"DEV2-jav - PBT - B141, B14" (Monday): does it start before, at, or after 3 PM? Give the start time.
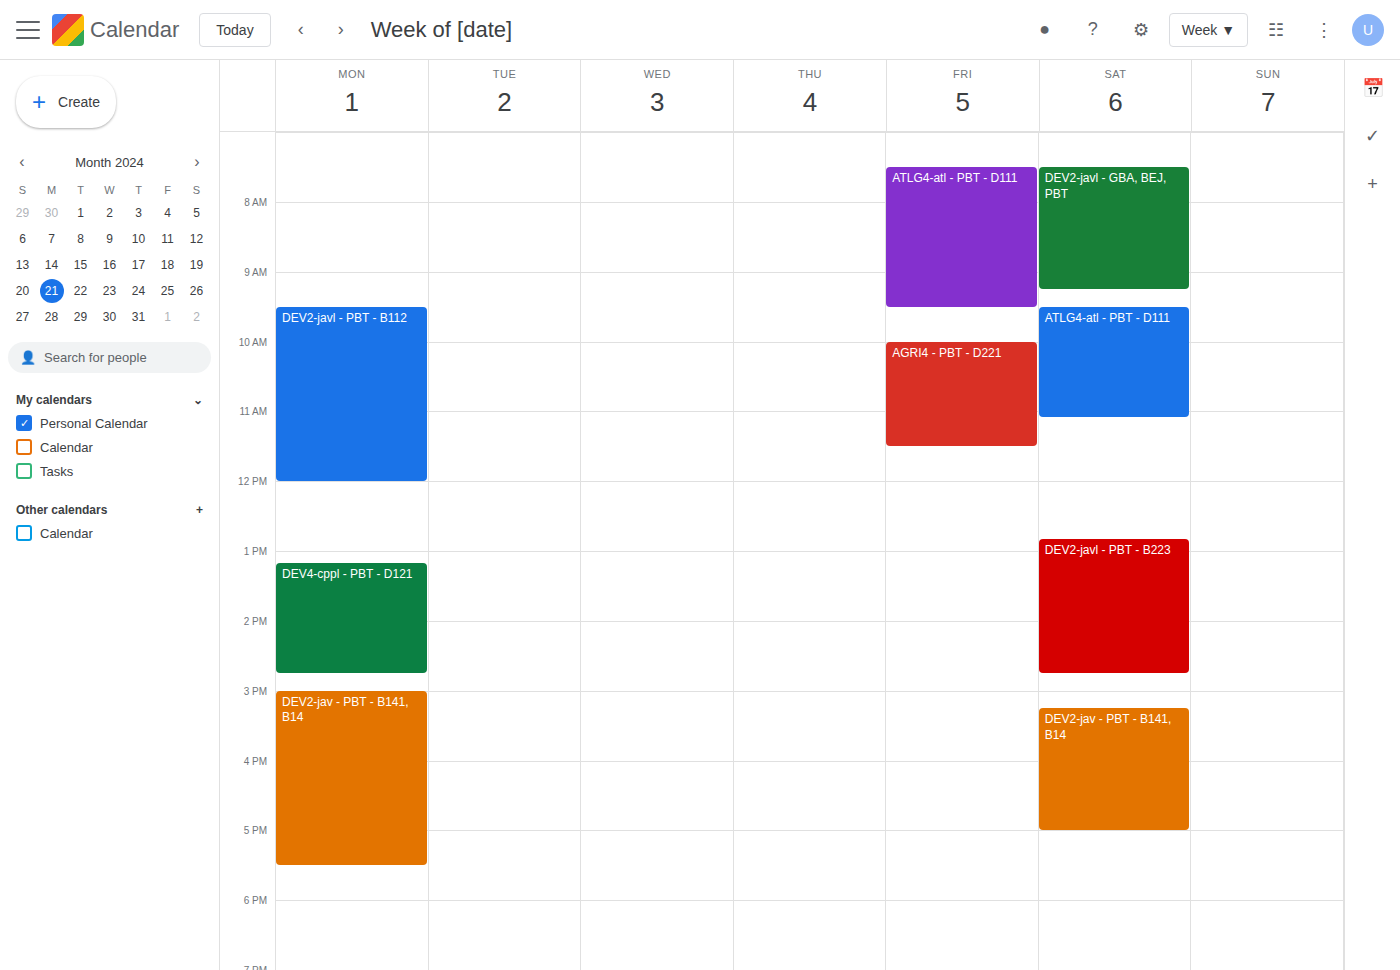
3:00 PM -- exactly at 3 PM, on the 3 PM line.